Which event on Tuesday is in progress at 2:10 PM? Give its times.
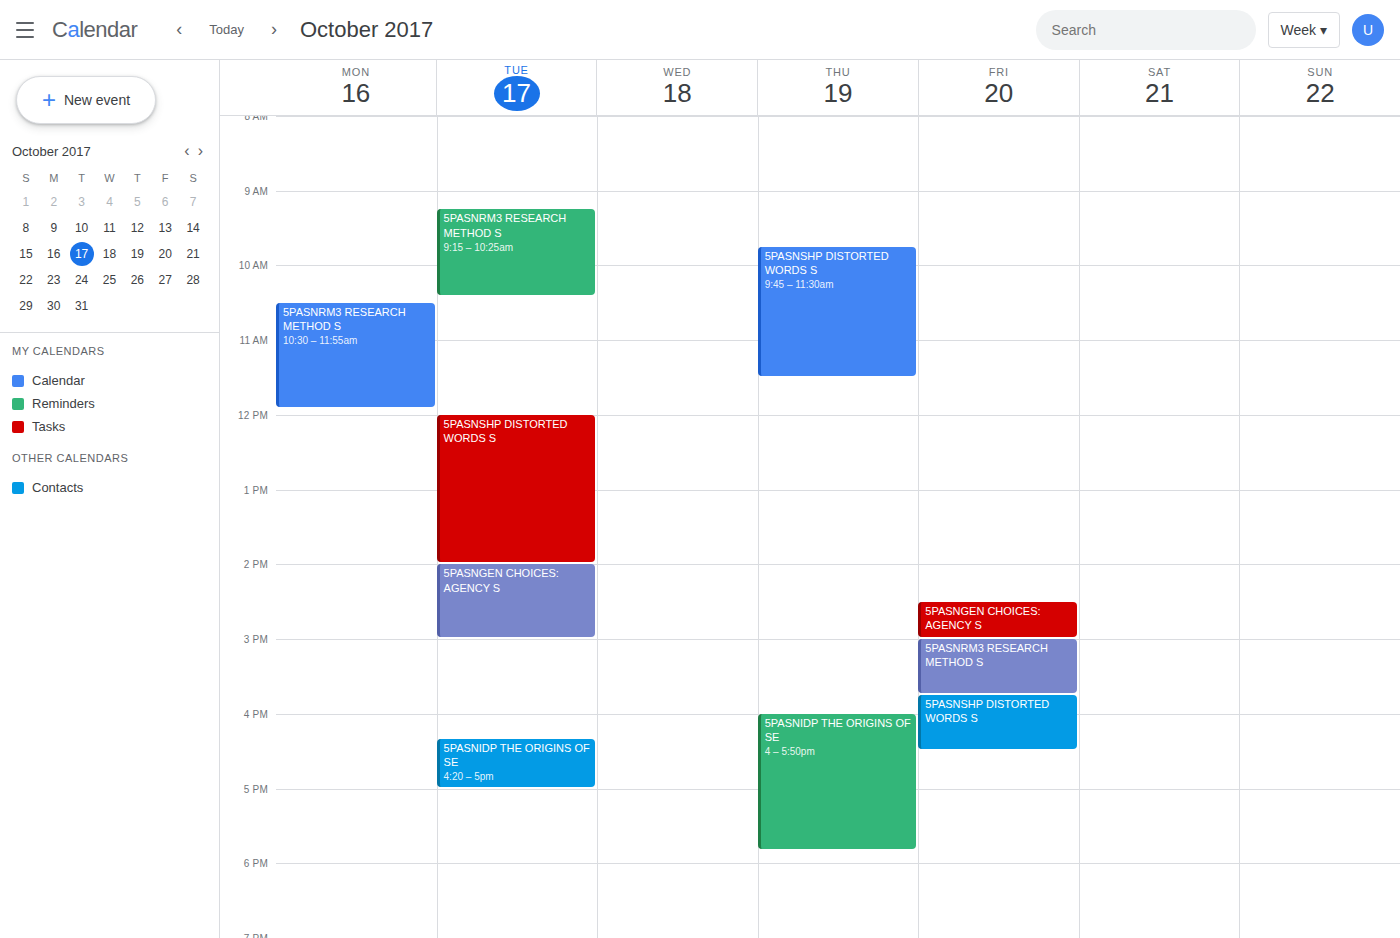
"5PASNGEN CHOICES: AGENCY S", 2:00 PM to 3:00 PM